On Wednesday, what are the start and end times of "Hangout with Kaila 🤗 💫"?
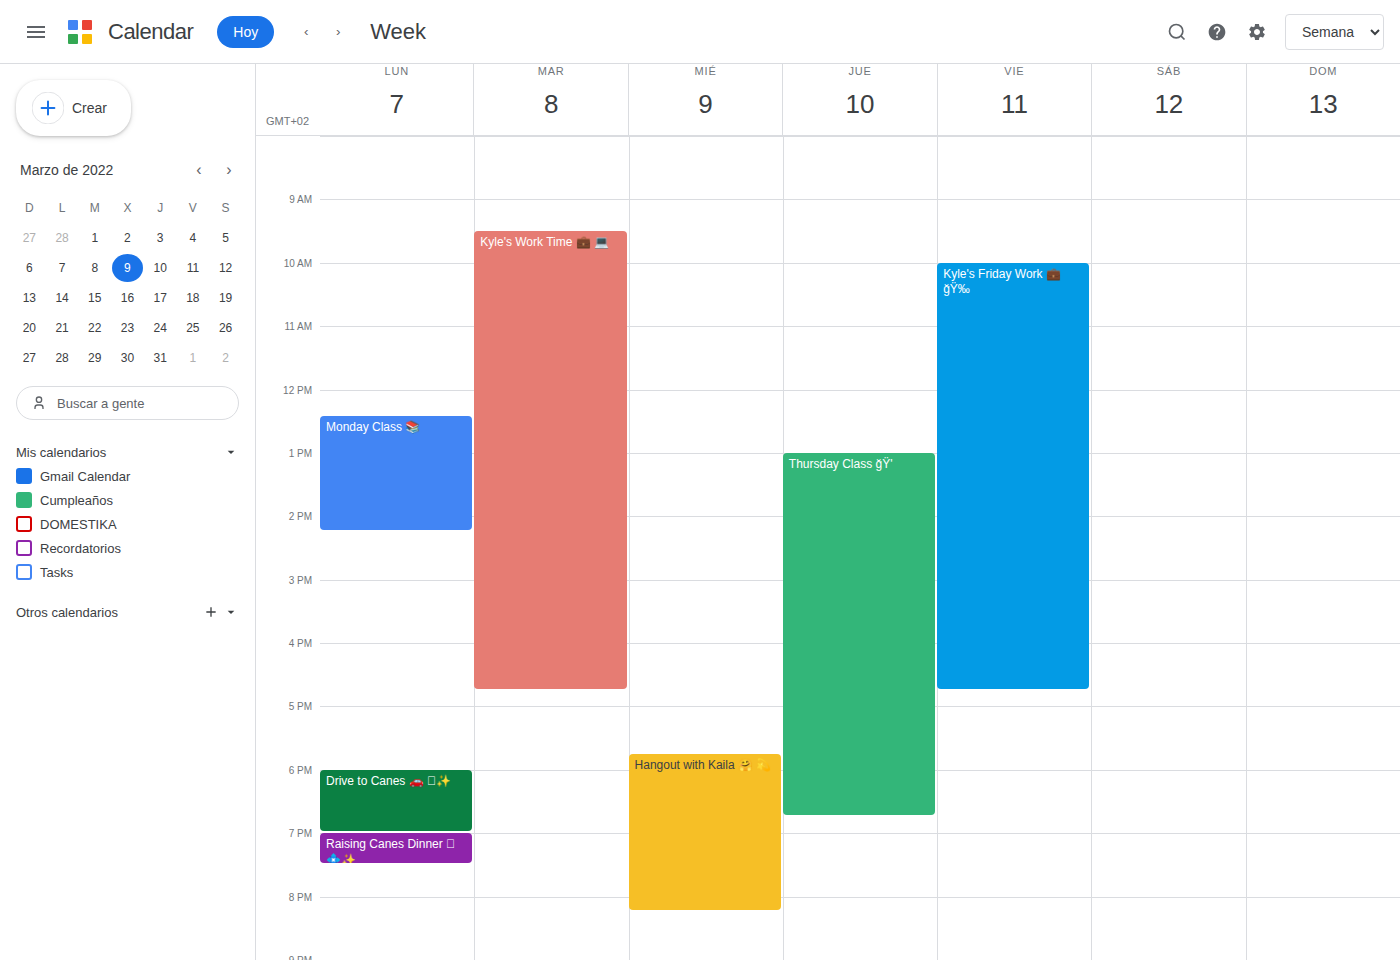
5:45 PM to 8:15 PM